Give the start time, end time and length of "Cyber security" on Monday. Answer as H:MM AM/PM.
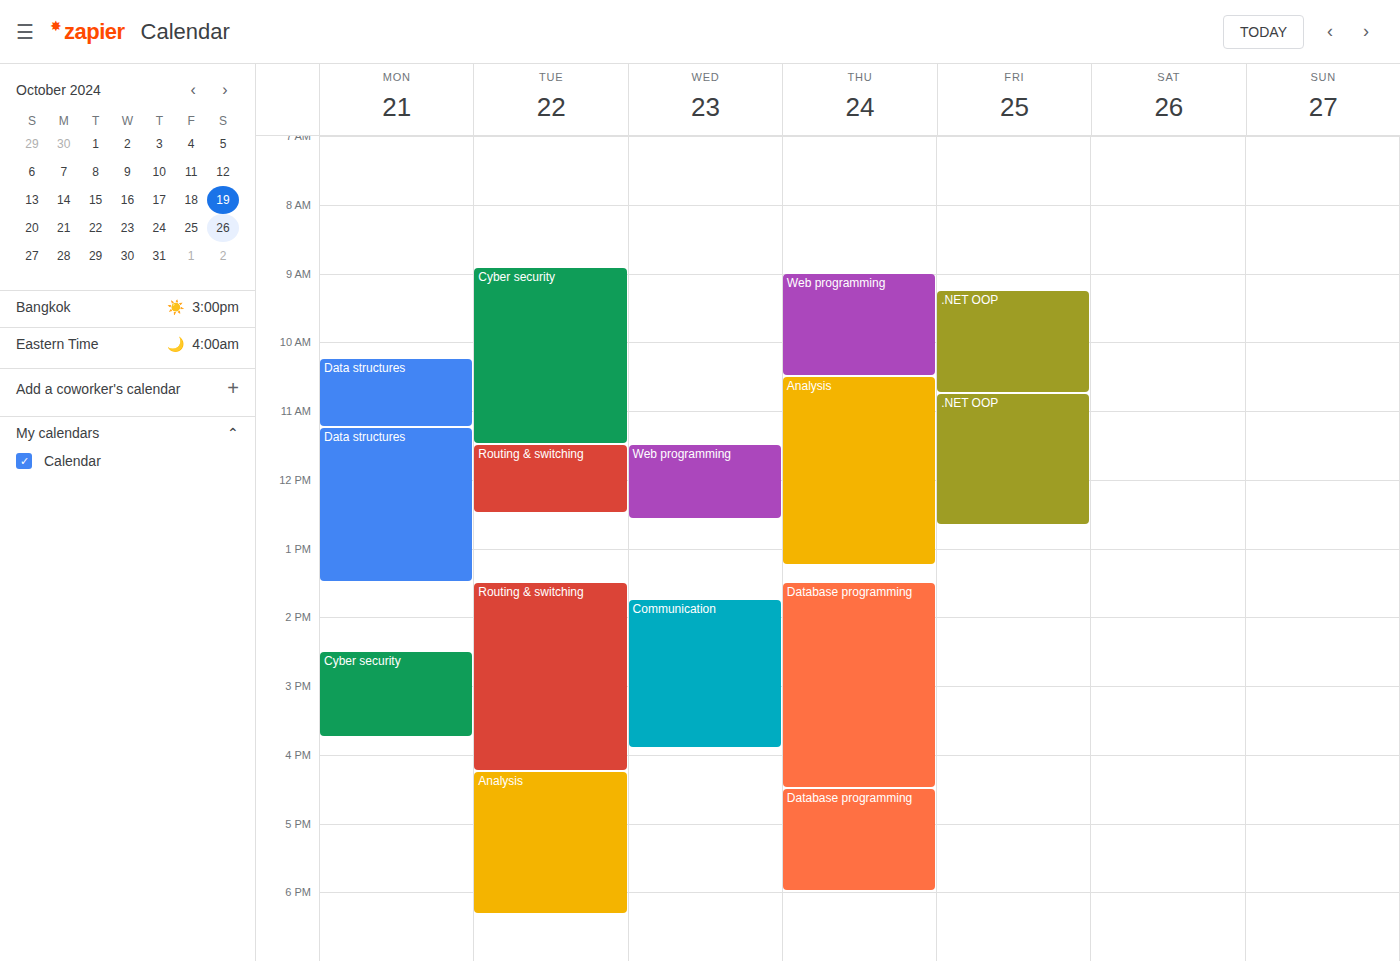
2:30 PM to 3:45 PM, 1 hour 15 minutes